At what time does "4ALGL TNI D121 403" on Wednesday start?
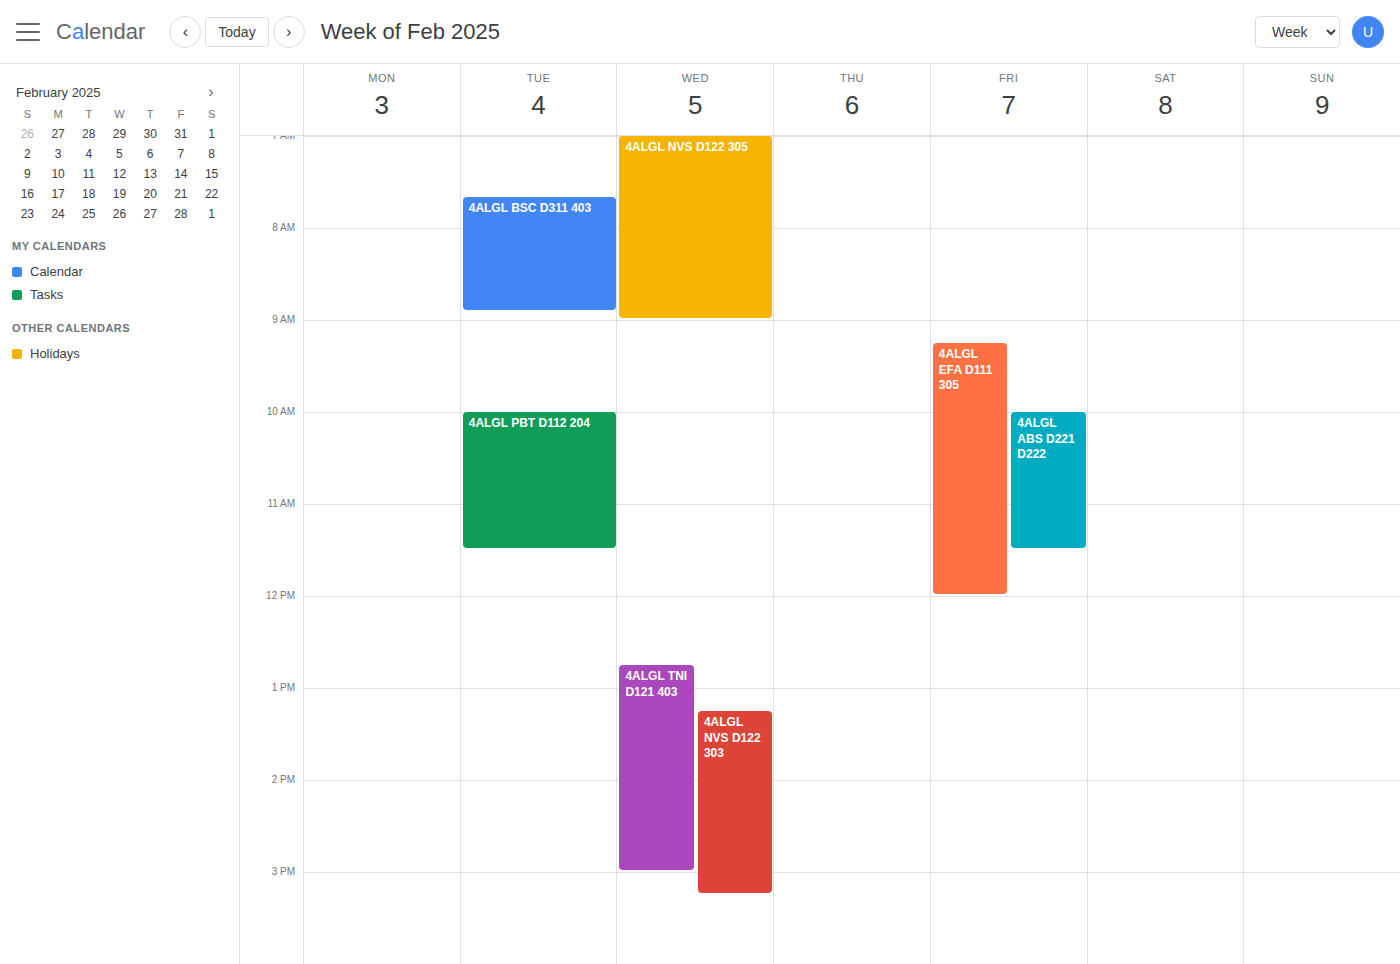
12:45 PM